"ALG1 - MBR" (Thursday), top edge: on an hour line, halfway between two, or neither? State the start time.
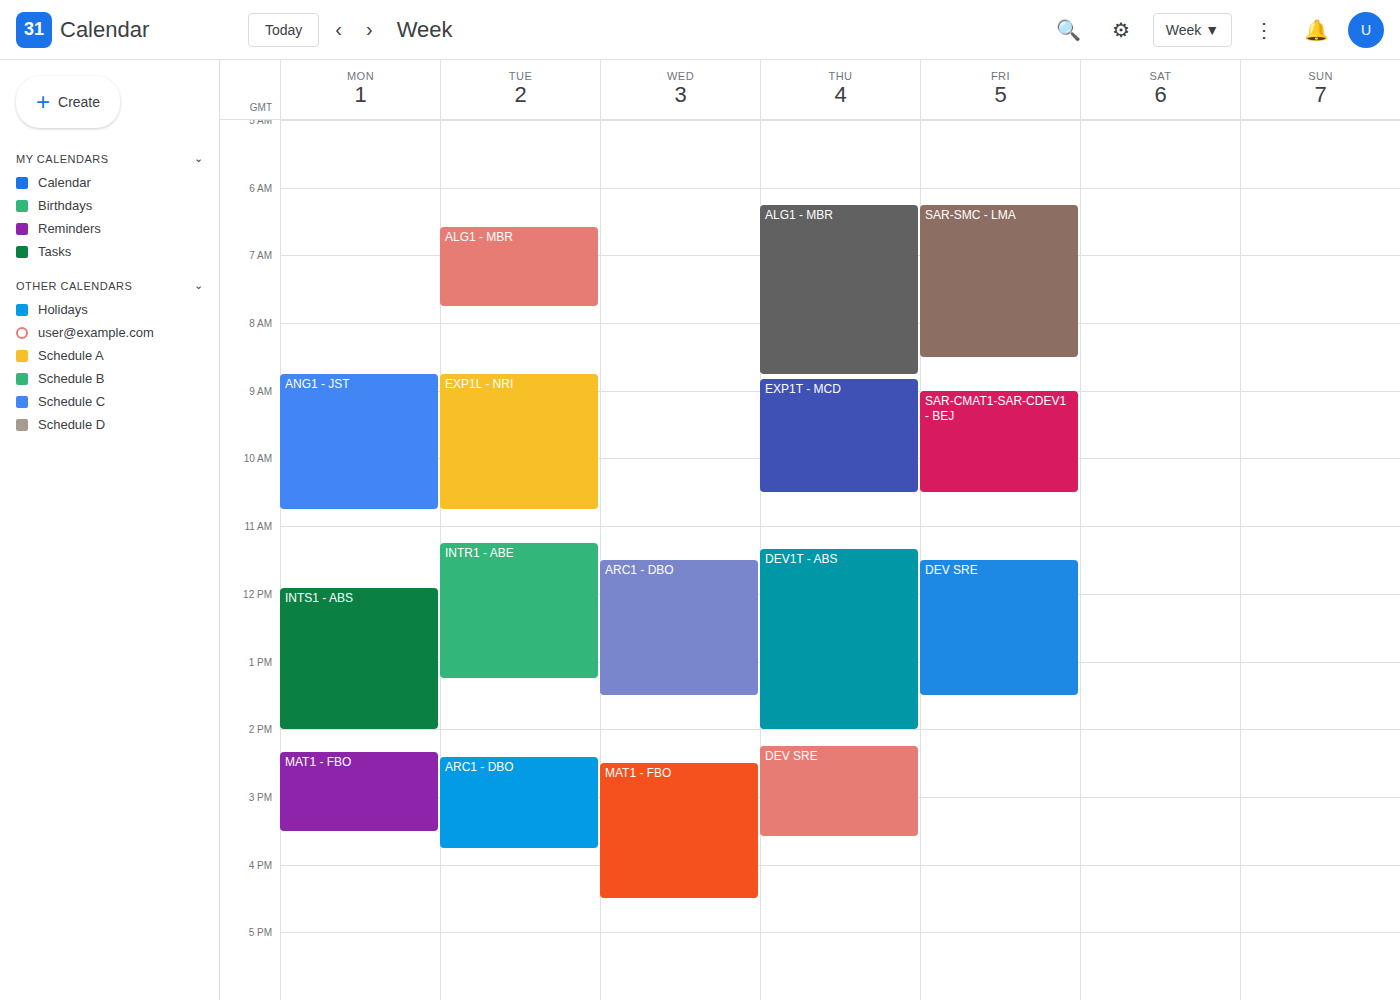
6:15 AM -- neither: a quarter of the way from the 6 AM line to the 7 AM line.